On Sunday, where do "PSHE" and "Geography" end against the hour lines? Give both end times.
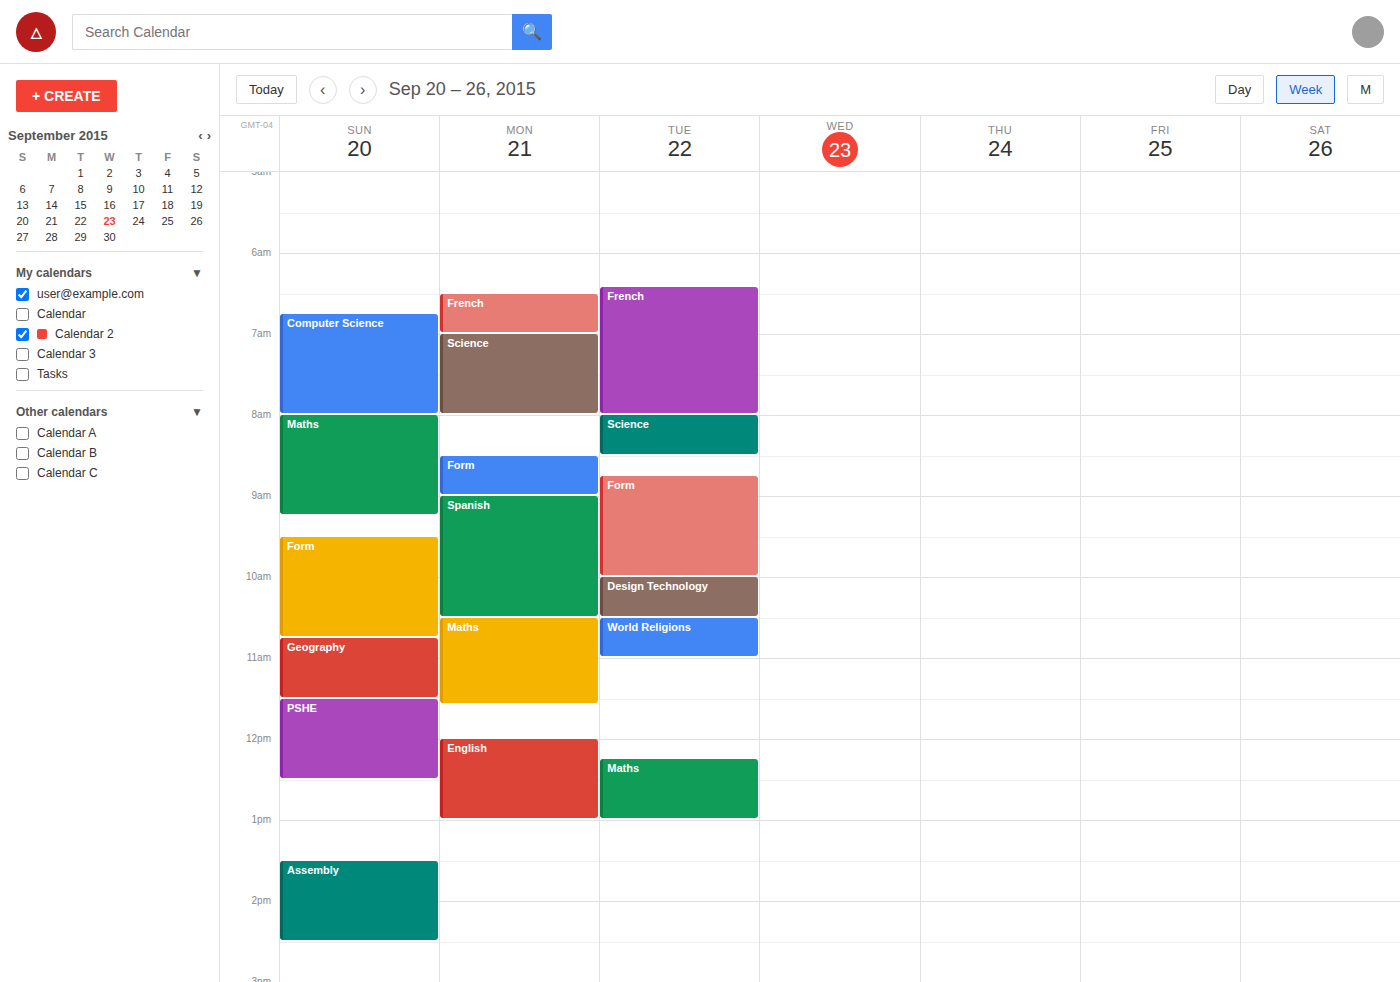
"PSHE": 12:30, halfway between the 12:00 and 13:00 lines. "Geography": 11:30, halfway between the 11:00 and 12:00 lines.